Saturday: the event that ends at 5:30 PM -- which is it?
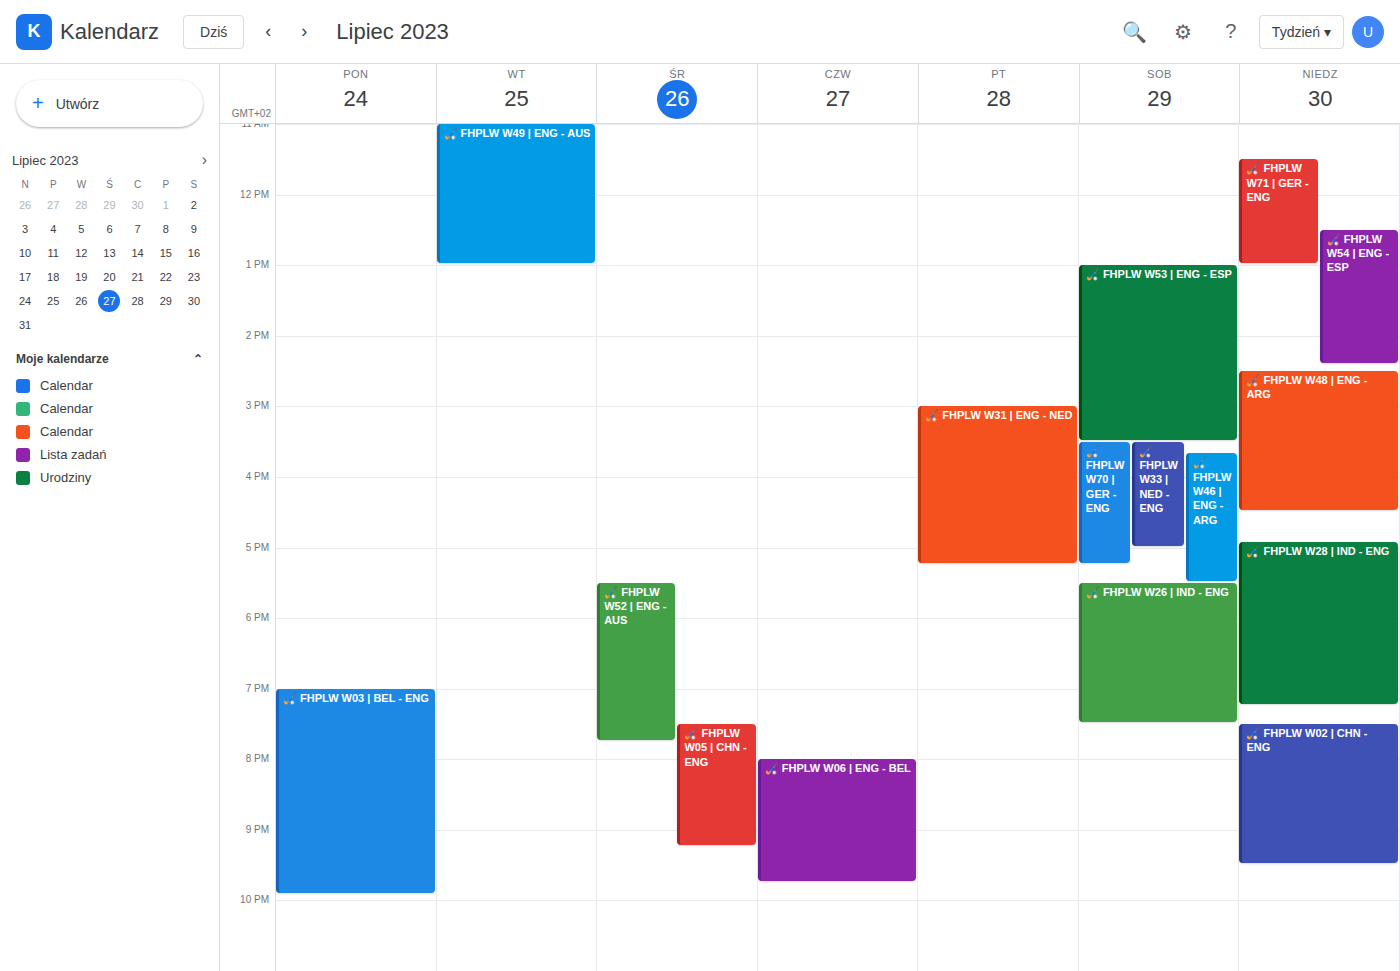
"🏑 FHPLW W46 | ENG - ARG"